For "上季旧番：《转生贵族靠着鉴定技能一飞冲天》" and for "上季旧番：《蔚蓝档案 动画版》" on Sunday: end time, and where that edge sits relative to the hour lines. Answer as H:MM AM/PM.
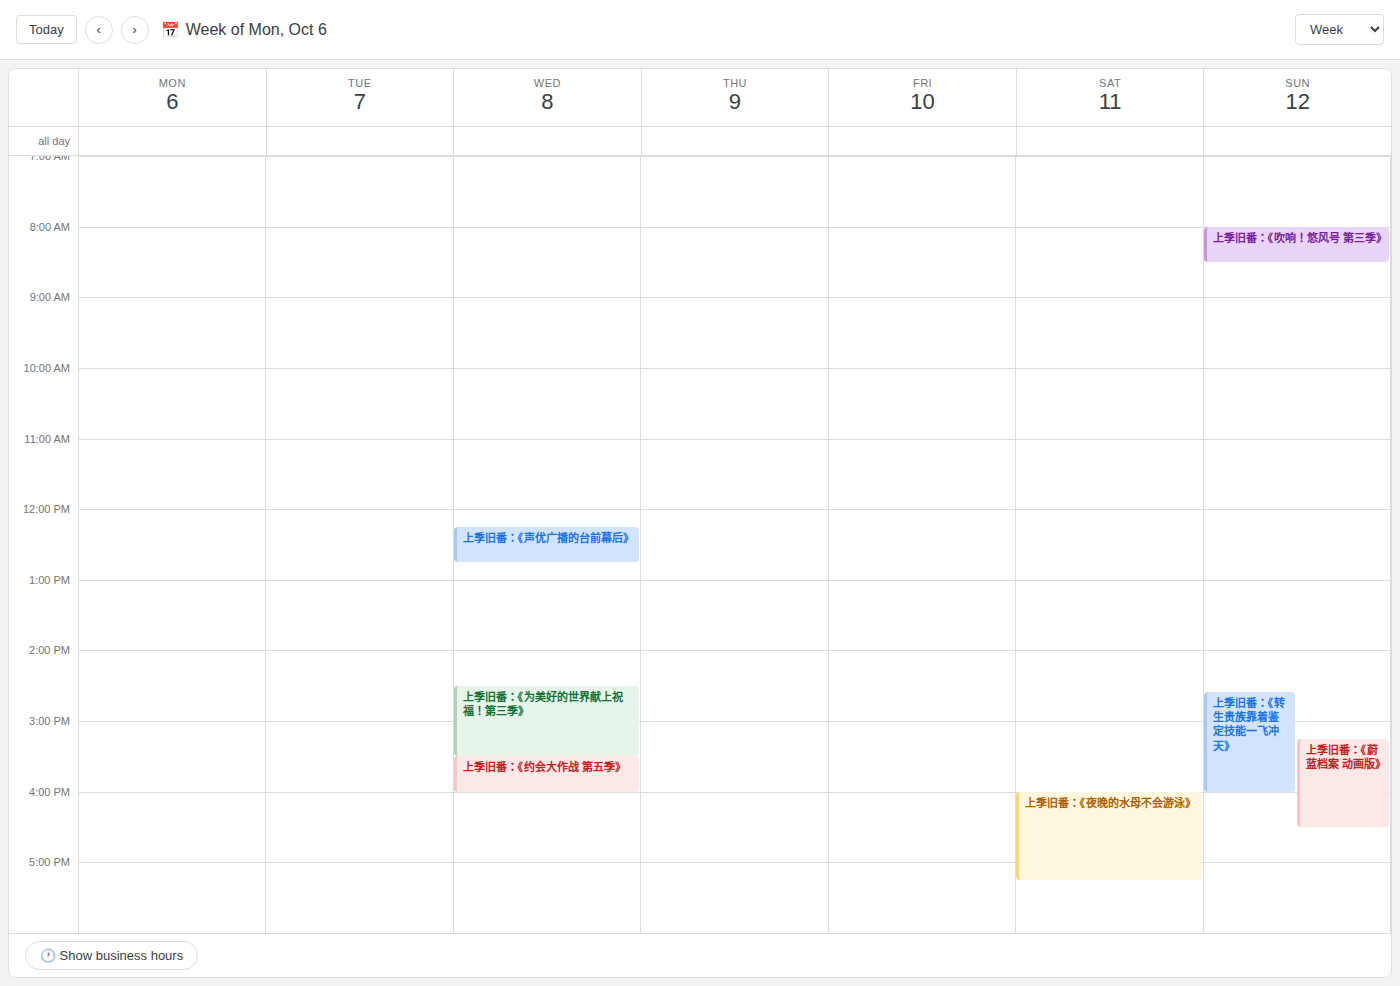
"上季旧番：《转生贵族靠着鉴定技能一飞冲天》": 4:00 PM, exactly on the 4 PM line. "上季旧番：《蔚蓝档案 动画版》": 4:30 PM, halfway between the 4 PM and 5 PM lines.